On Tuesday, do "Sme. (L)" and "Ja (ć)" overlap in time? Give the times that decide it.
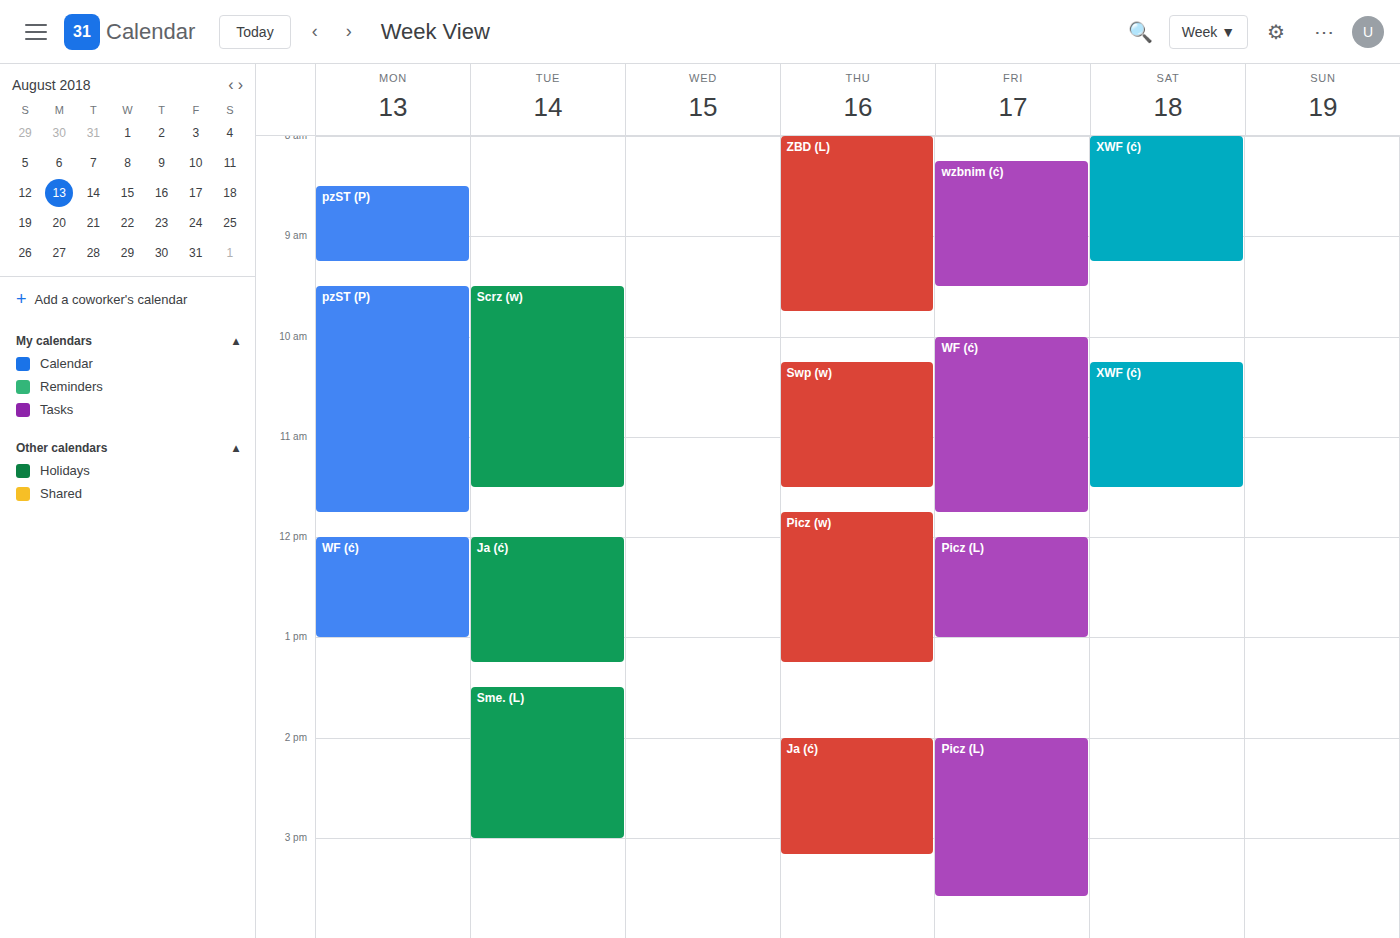
"Ja (ć)" ends at 1:15 PM and "Sme. (L)" starts at 1:30 PM -- no overlap.